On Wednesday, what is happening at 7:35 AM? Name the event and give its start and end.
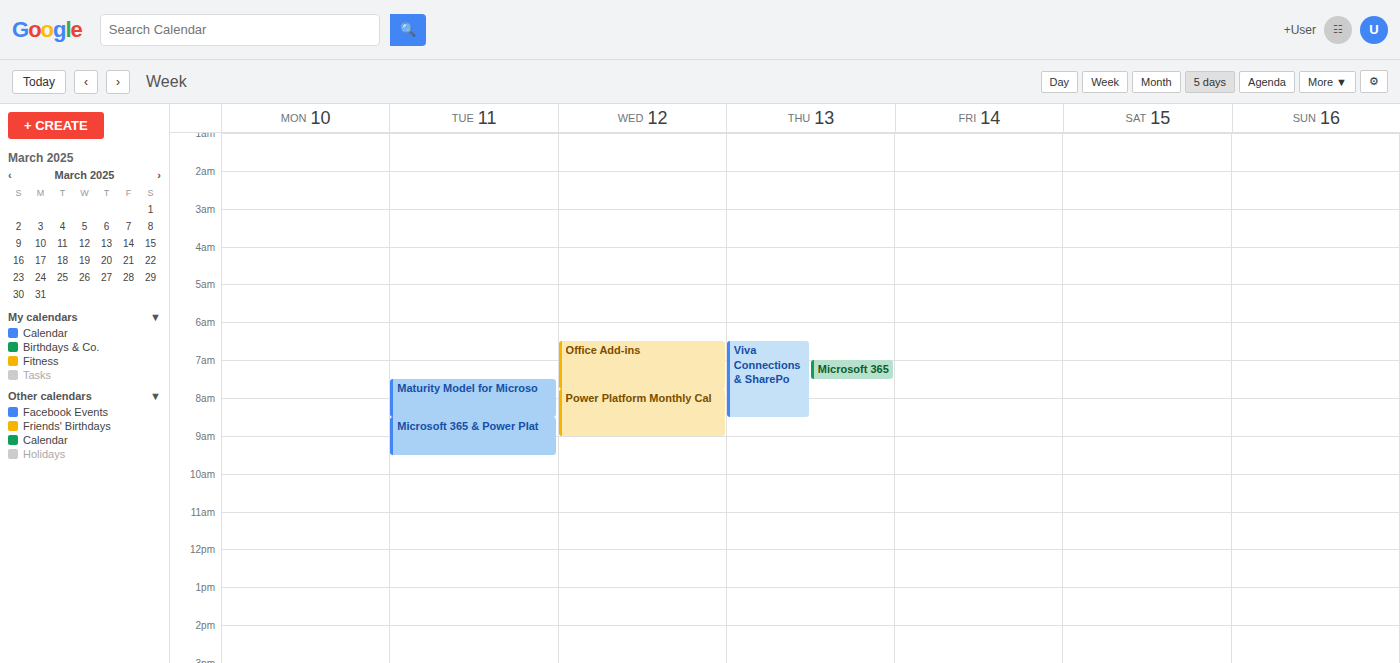
"Office Add-ins", 6:30 AM to 7:45 AM